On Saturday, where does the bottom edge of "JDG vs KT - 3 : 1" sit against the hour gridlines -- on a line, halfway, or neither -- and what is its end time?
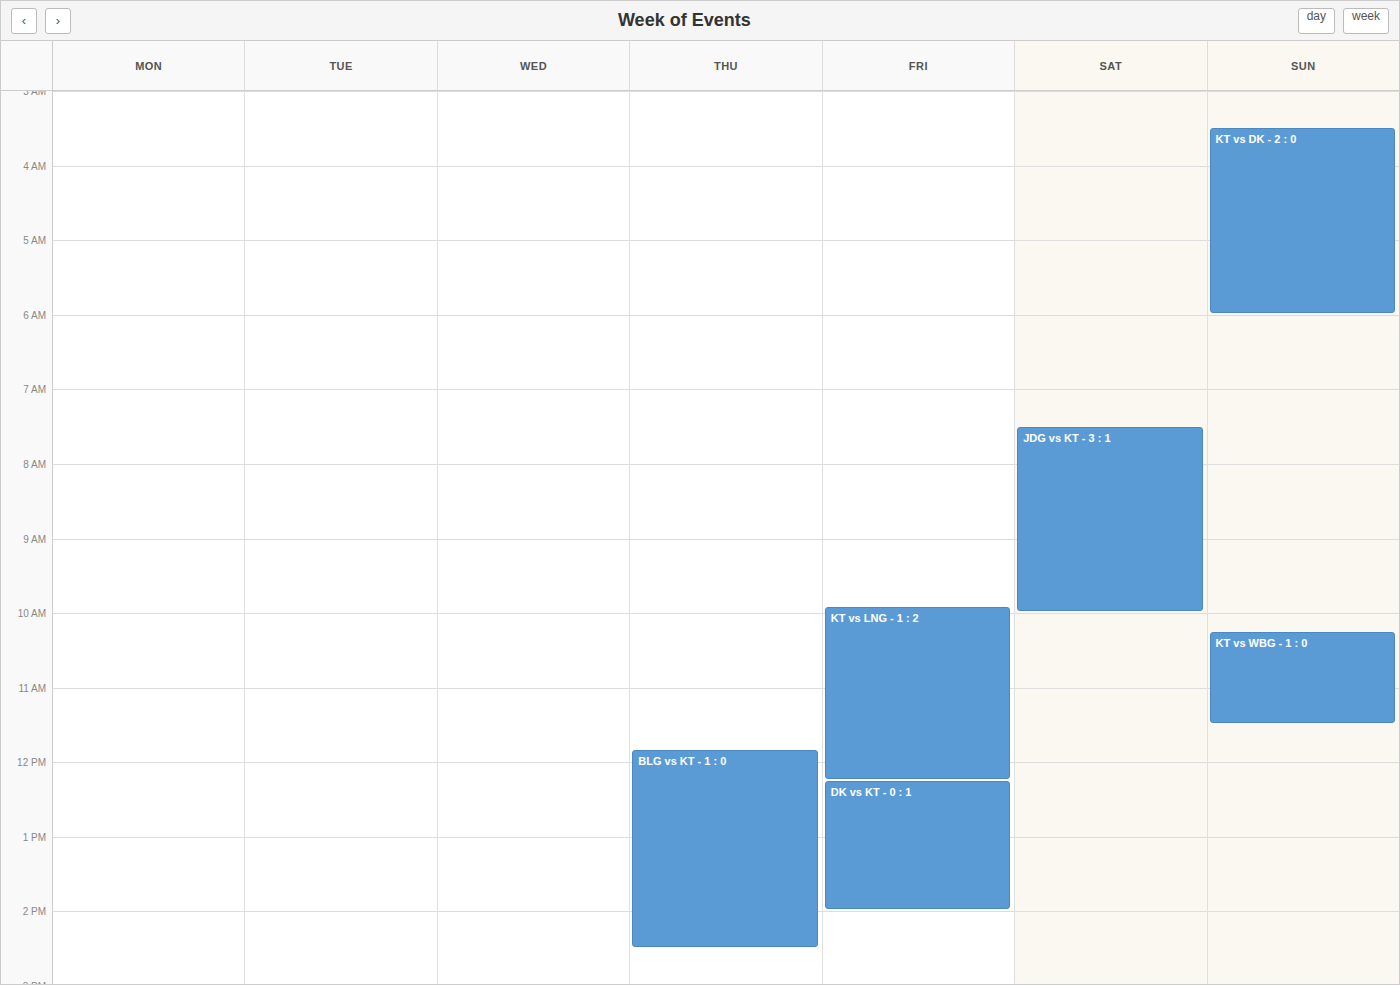
10:00 AM -- exactly on the 10 AM line.